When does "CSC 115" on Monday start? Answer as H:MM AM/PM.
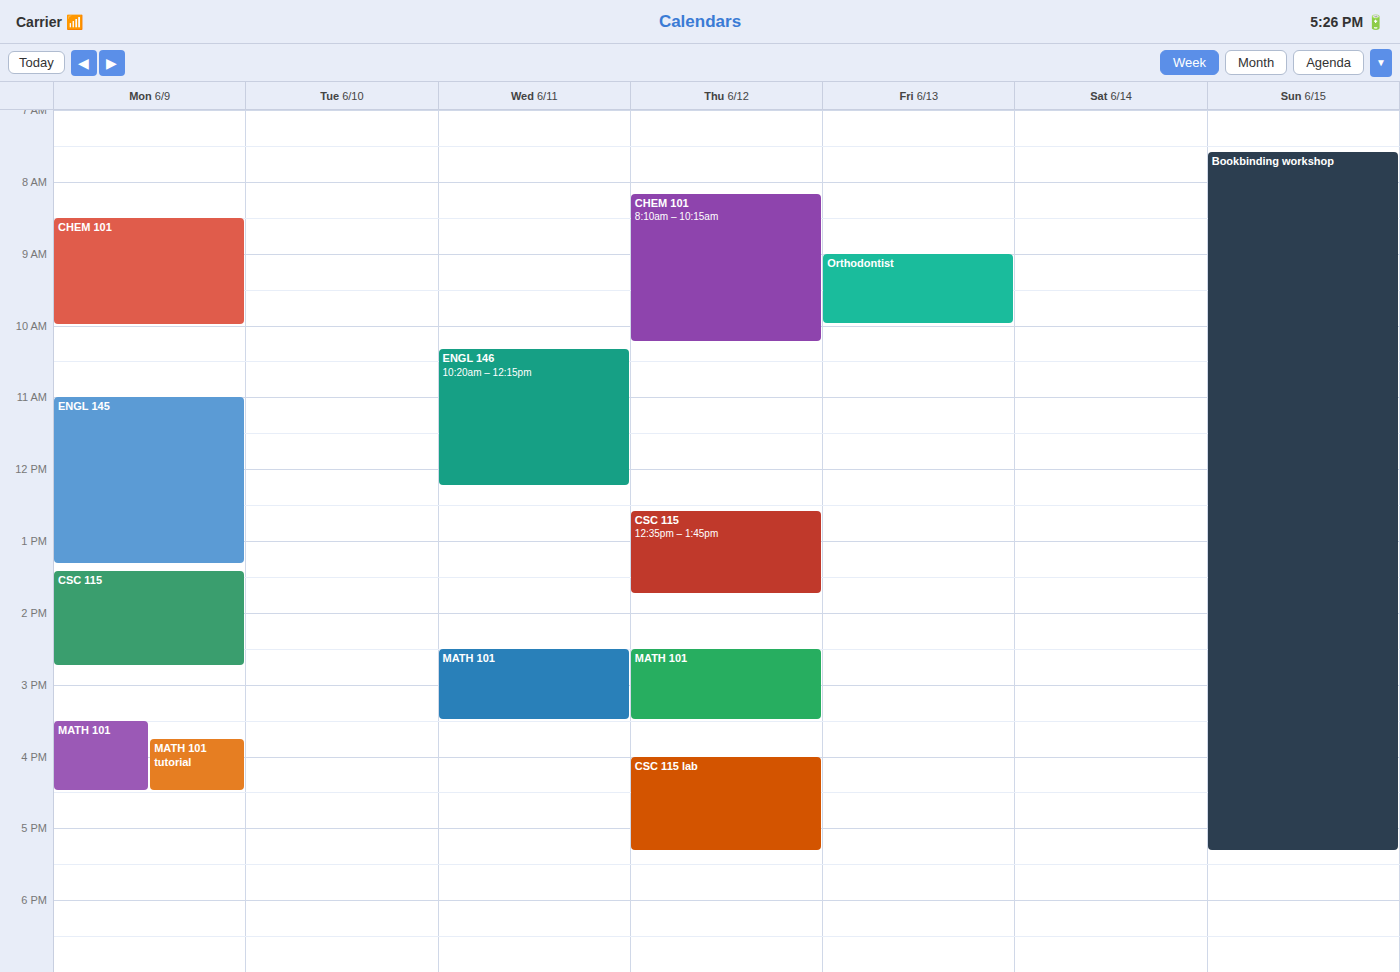
1:25 PM